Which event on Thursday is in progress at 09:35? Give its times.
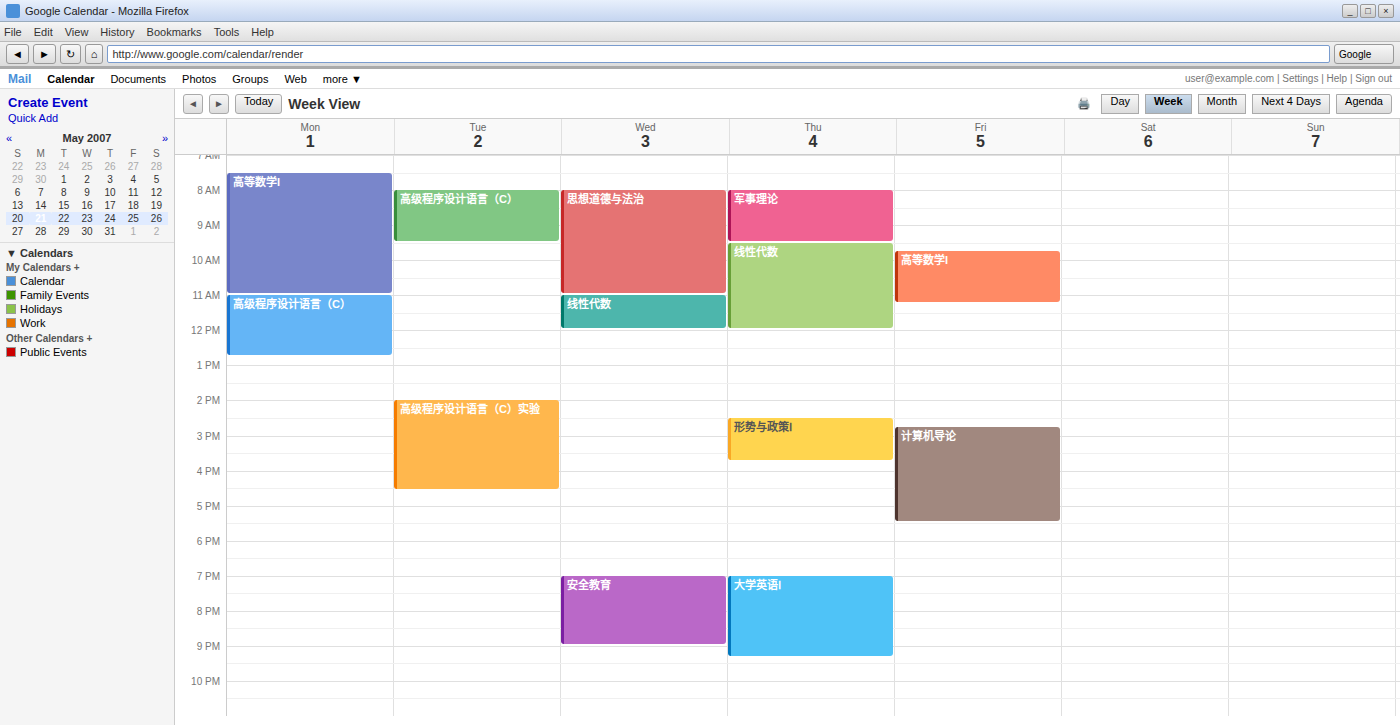
"线性代数", 09:30 to 12:00